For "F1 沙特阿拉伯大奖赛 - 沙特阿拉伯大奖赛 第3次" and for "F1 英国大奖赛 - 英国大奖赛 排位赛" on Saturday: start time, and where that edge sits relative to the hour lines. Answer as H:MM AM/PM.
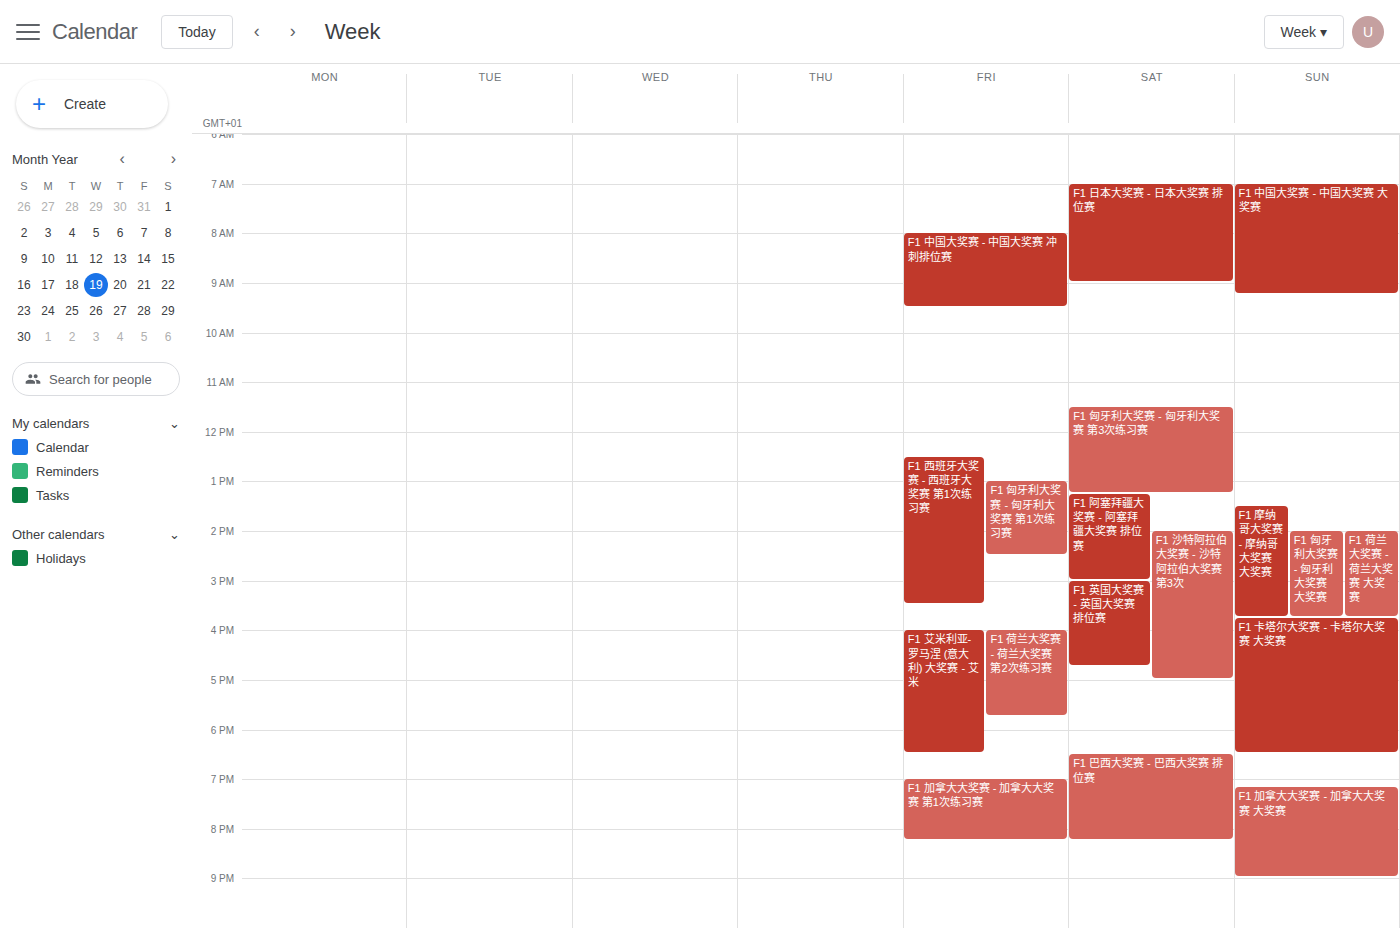
"F1 沙特阿拉伯大奖赛 - 沙特阿拉伯大奖赛 第3次": 2:00 PM, exactly on the 2 PM line. "F1 英国大奖赛 - 英国大奖赛 排位赛": 3:00 PM, exactly on the 3 PM line.